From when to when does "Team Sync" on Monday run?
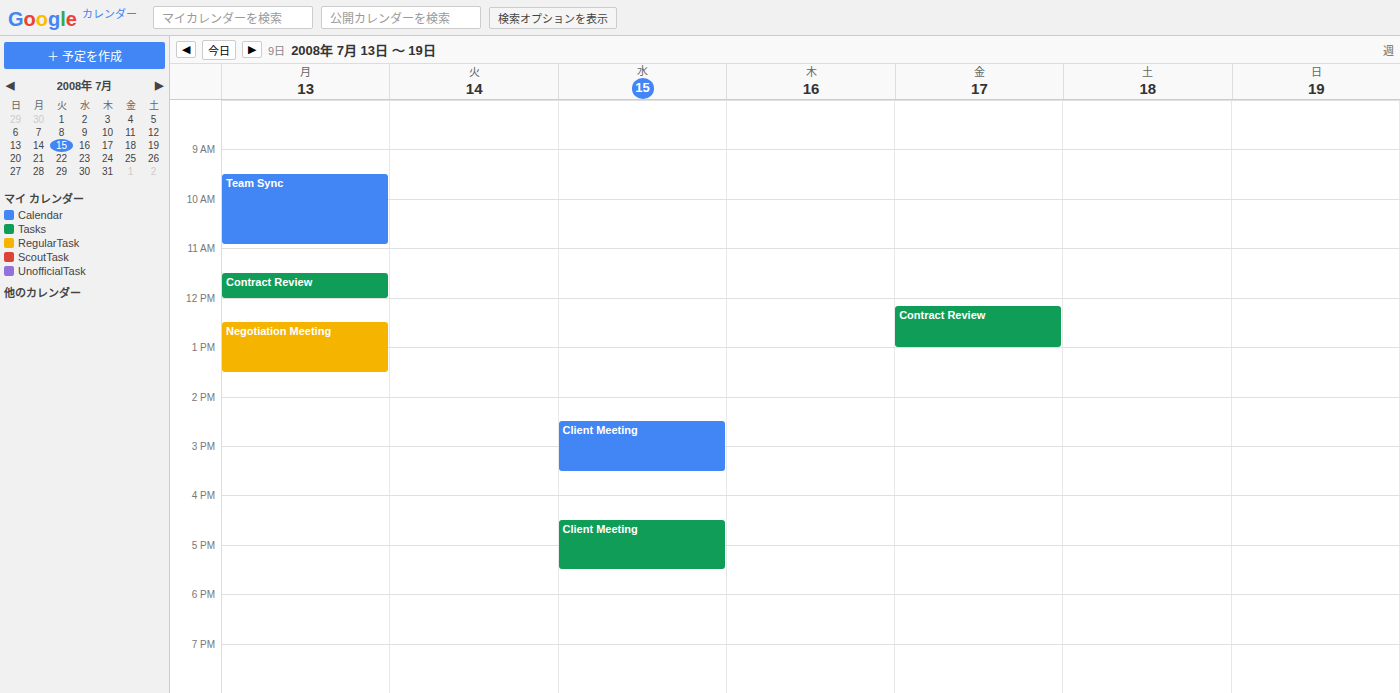
9:30 AM to 10:55 AM